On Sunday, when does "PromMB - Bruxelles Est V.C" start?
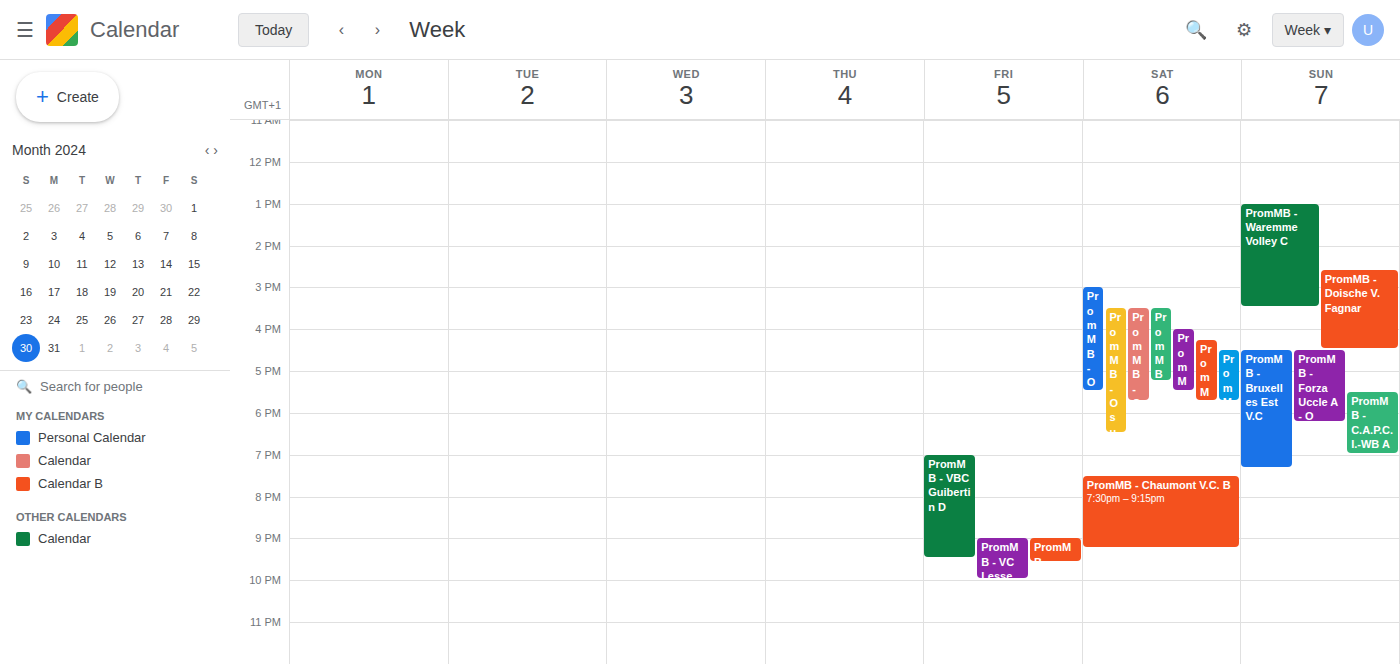
4:30 PM